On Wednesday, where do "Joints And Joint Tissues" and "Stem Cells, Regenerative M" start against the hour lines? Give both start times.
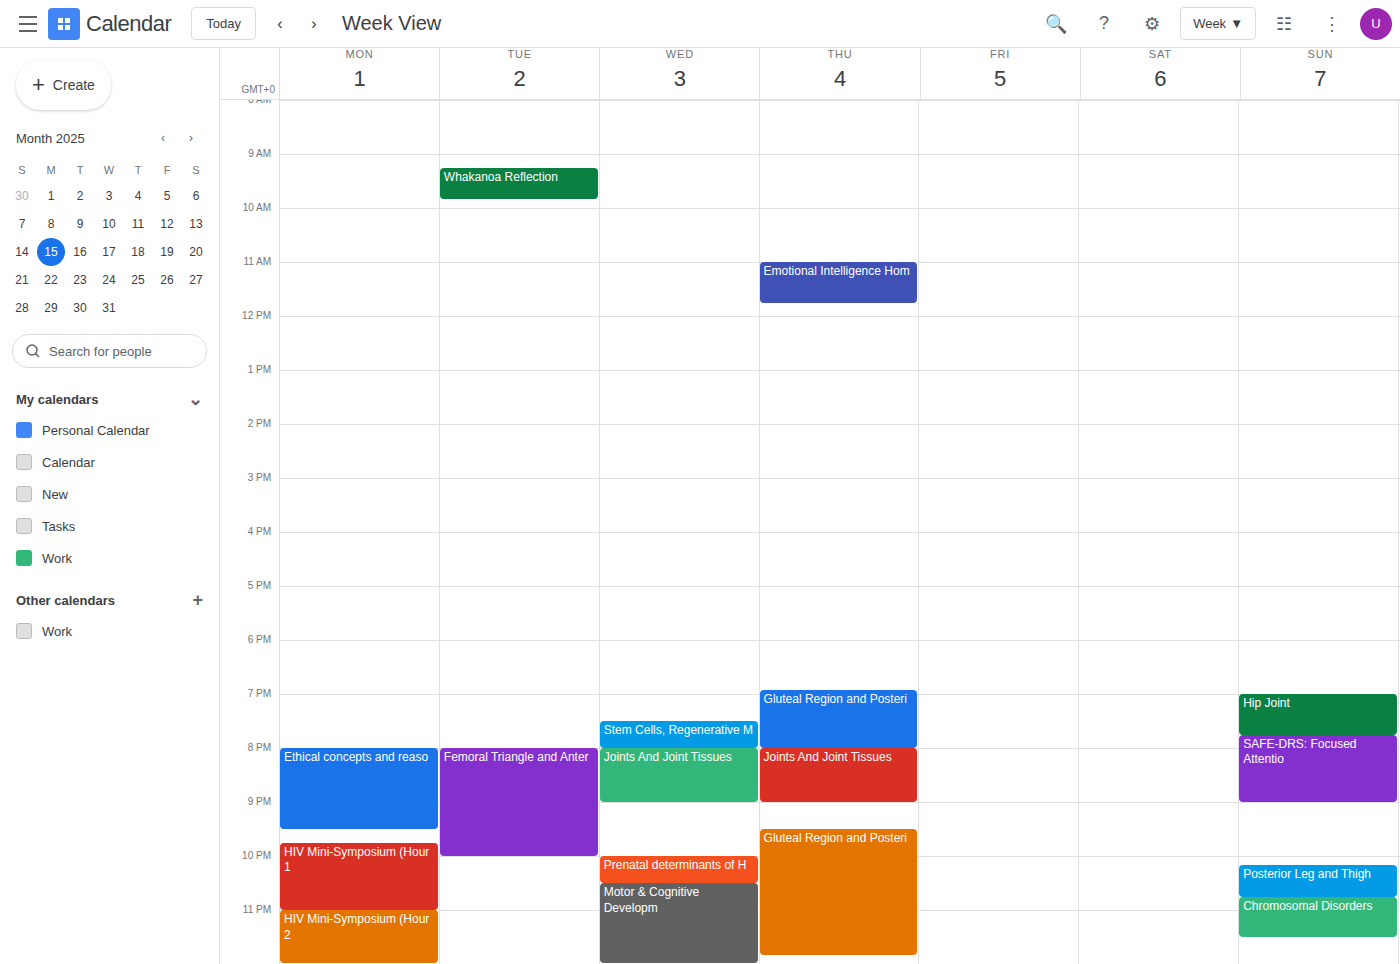
"Joints And Joint Tissues": 8:00 PM, exactly on the 8 PM line. "Stem Cells, Regenerative M": 7:30 PM, halfway between the 7 PM and 8 PM lines.